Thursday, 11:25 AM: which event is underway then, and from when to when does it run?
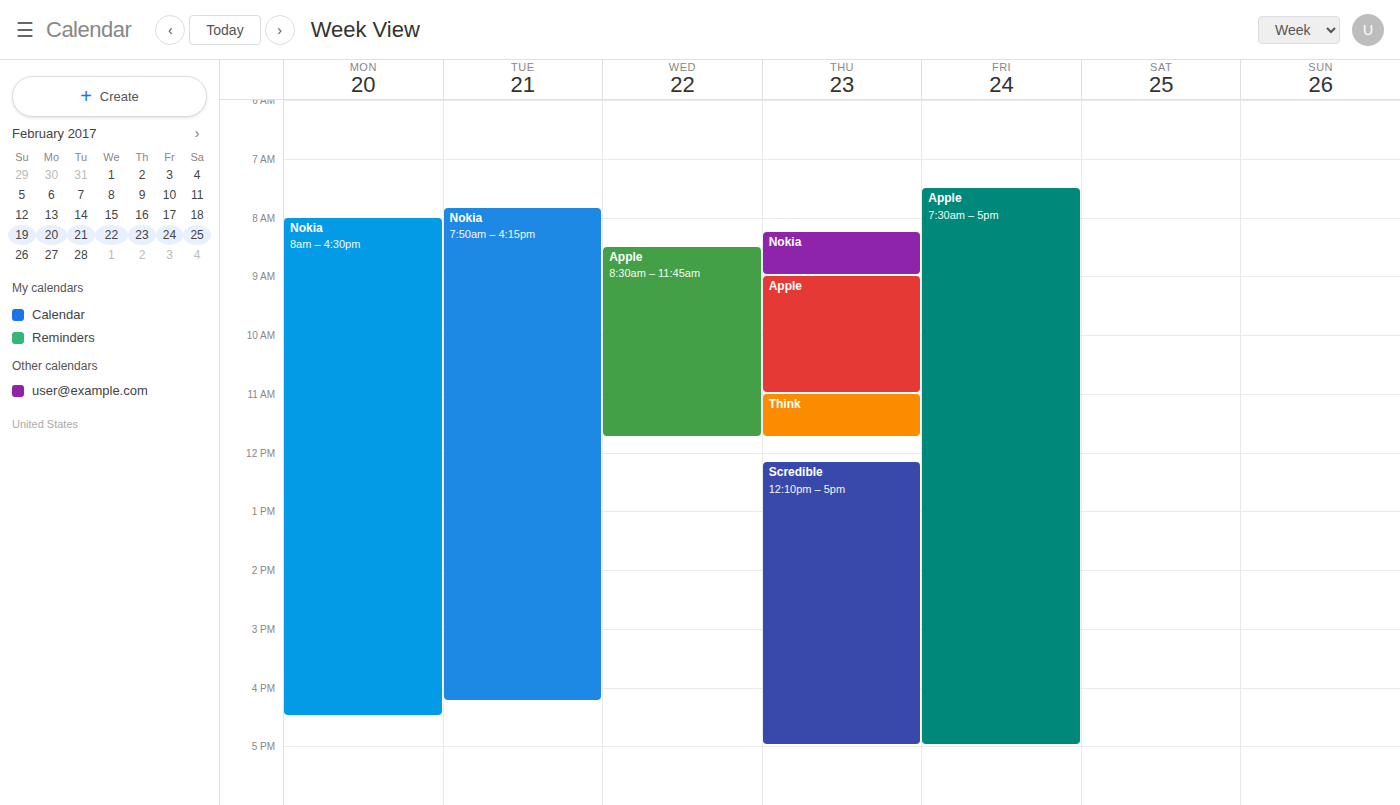
"Think", 11:00 AM to 11:45 AM